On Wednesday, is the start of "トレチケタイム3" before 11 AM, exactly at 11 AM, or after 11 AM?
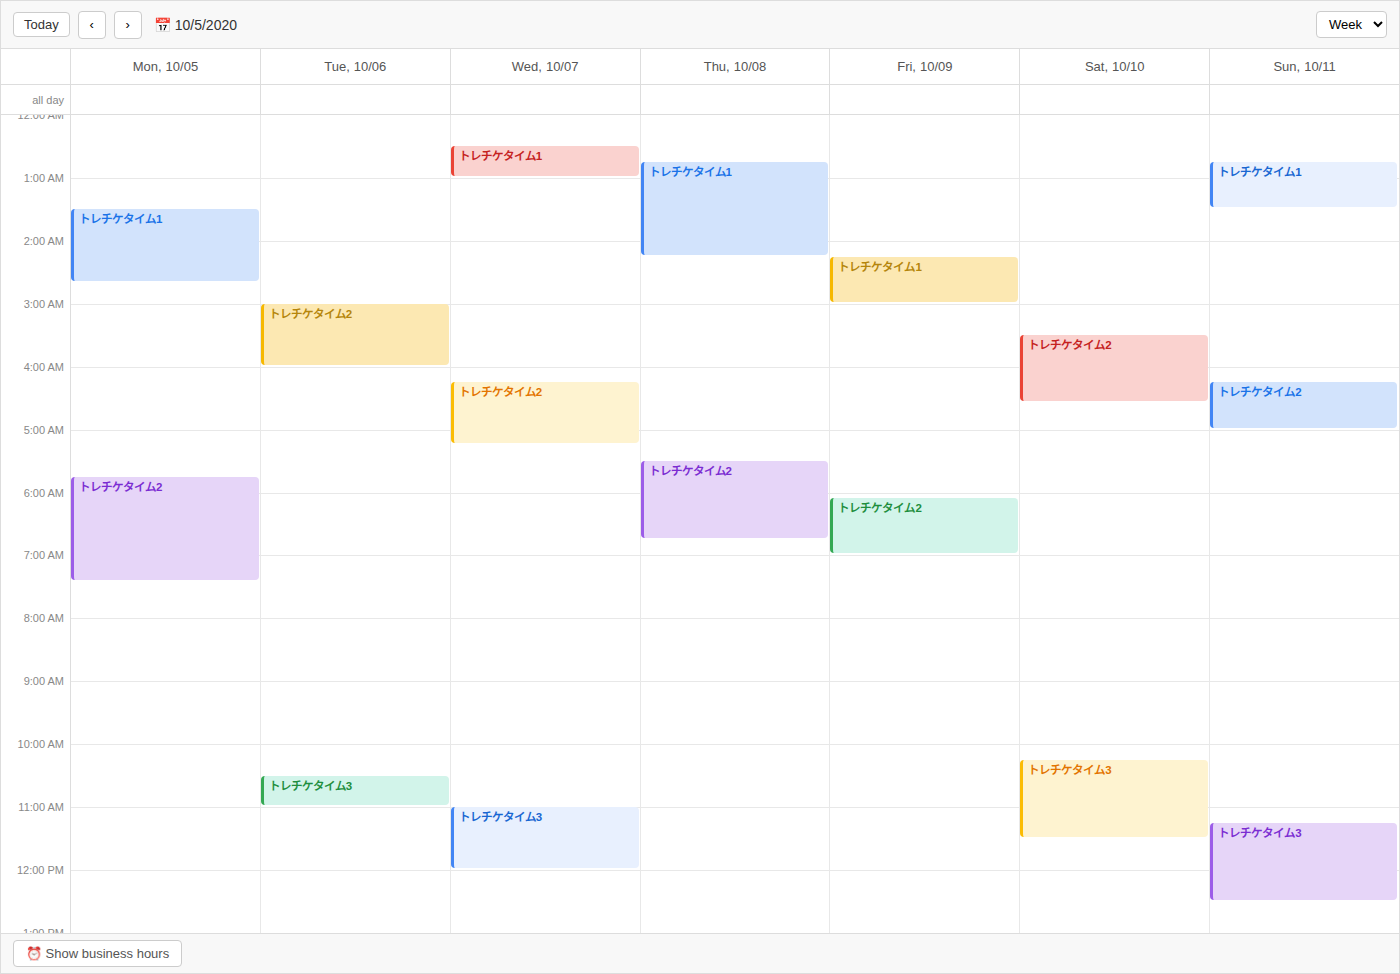
11:00 AM -- exactly at 11 AM, on the 11 AM line.